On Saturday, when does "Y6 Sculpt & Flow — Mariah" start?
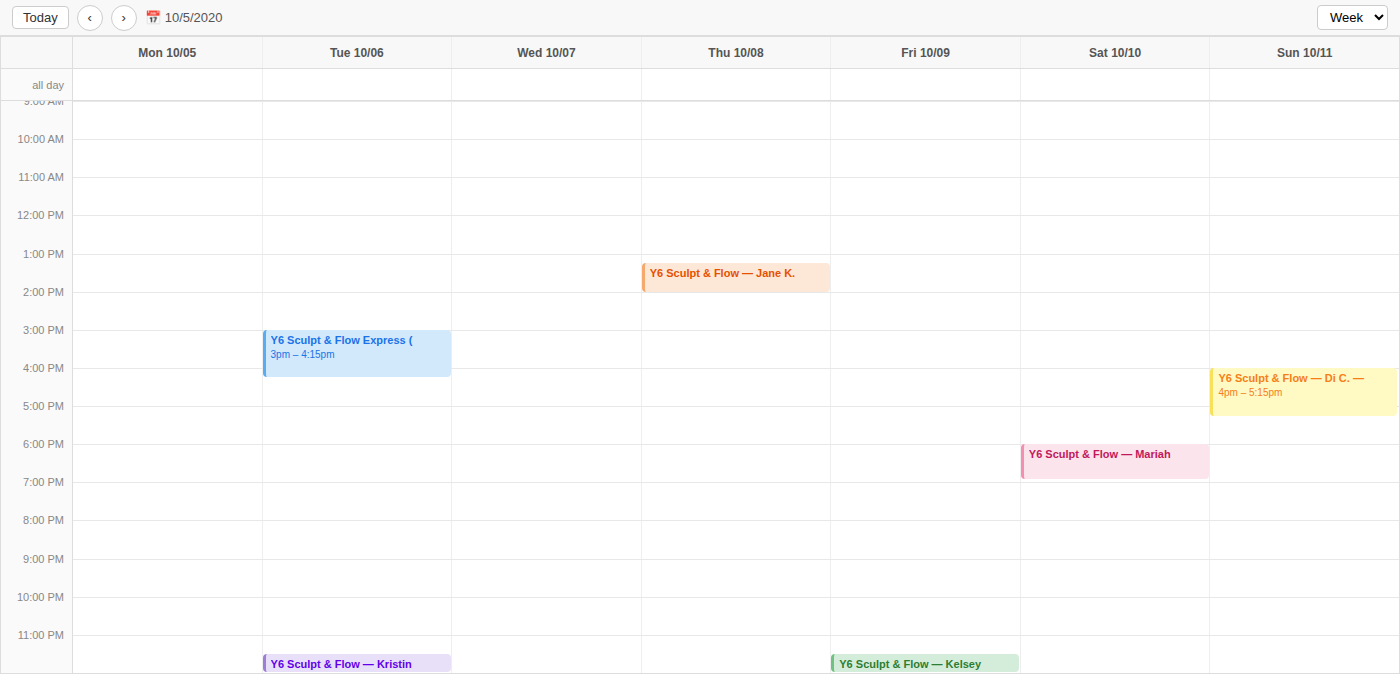
6:00 PM